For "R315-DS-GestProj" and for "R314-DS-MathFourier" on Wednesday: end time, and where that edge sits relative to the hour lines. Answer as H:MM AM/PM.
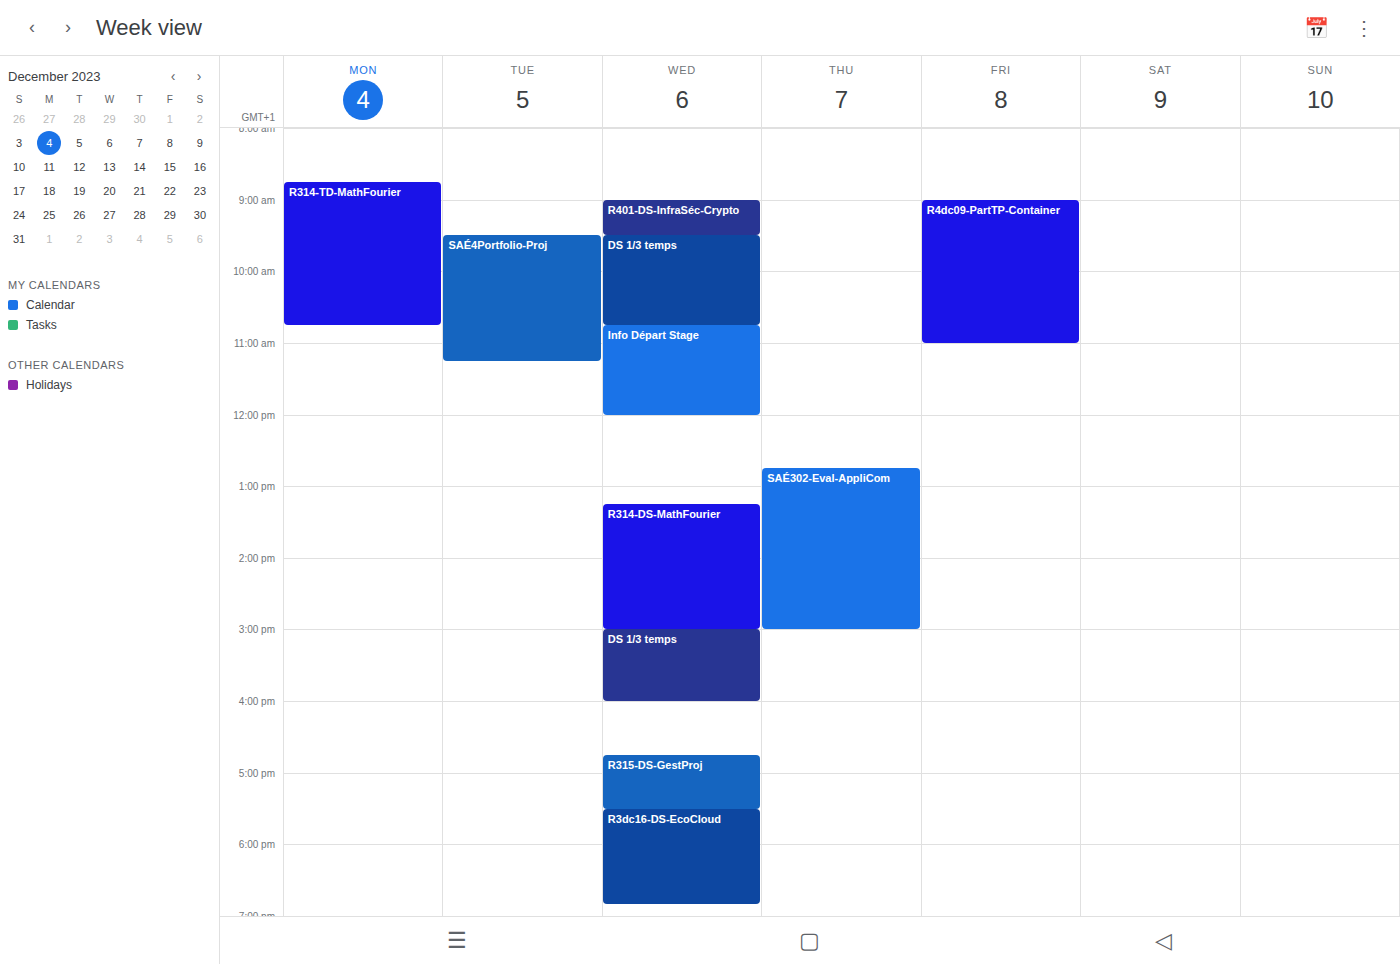
"R315-DS-GestProj": 5:30 PM, halfway between the 5 PM and 6 PM lines. "R314-DS-MathFourier": 3:00 PM, exactly on the 3 PM line.